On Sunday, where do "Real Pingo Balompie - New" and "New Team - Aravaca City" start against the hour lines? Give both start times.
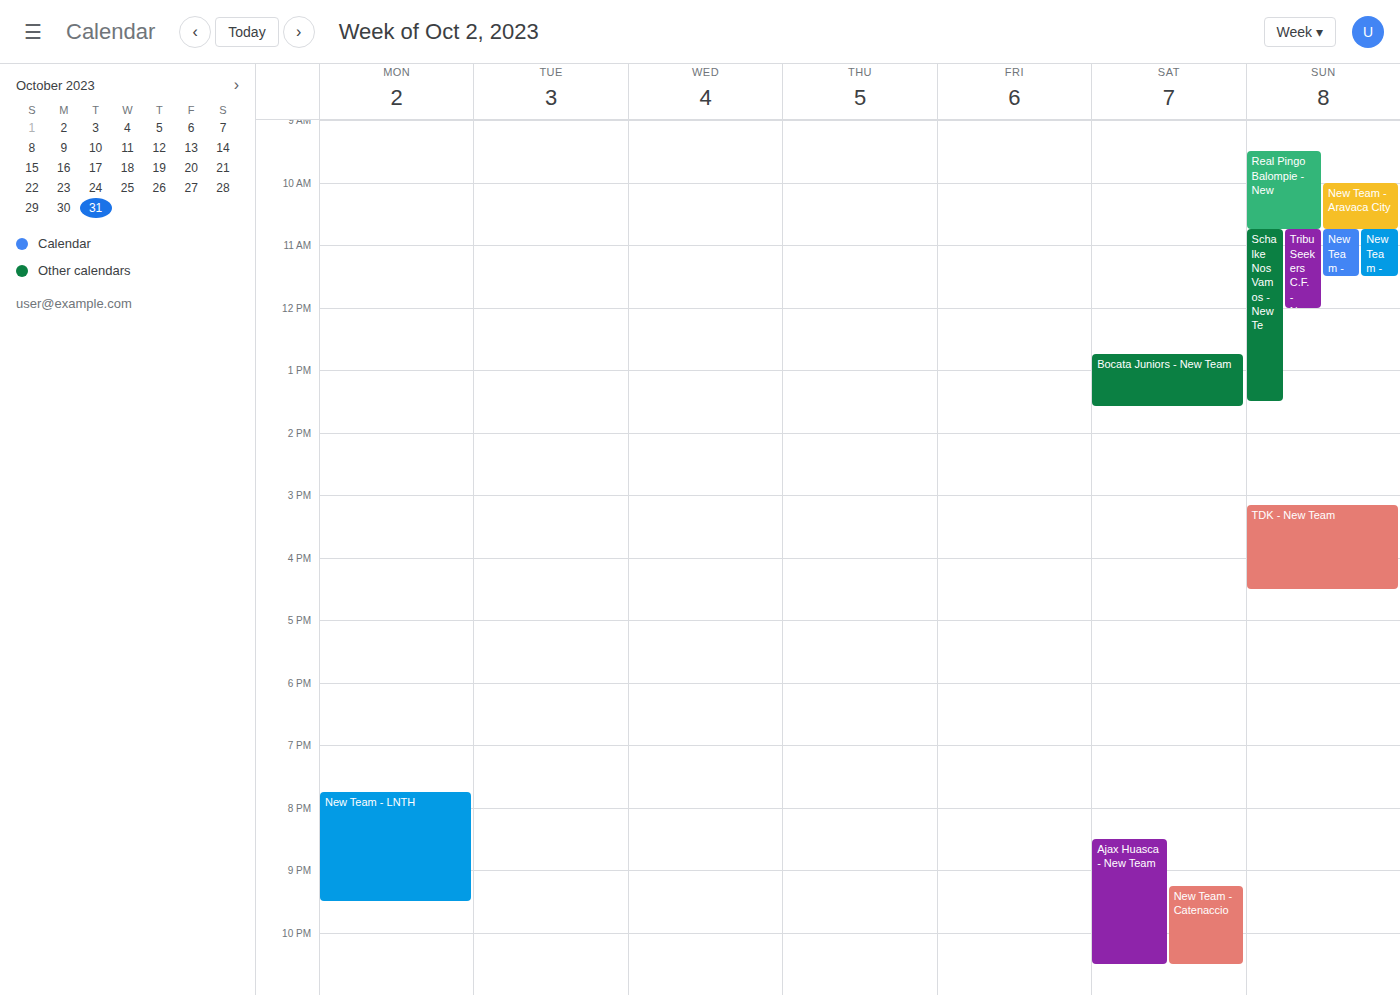
"Real Pingo Balompie - New": 9:30 AM, halfway between the 9 AM and 10 AM lines. "New Team - Aravaca City": 10:00 AM, exactly on the 10 AM line.